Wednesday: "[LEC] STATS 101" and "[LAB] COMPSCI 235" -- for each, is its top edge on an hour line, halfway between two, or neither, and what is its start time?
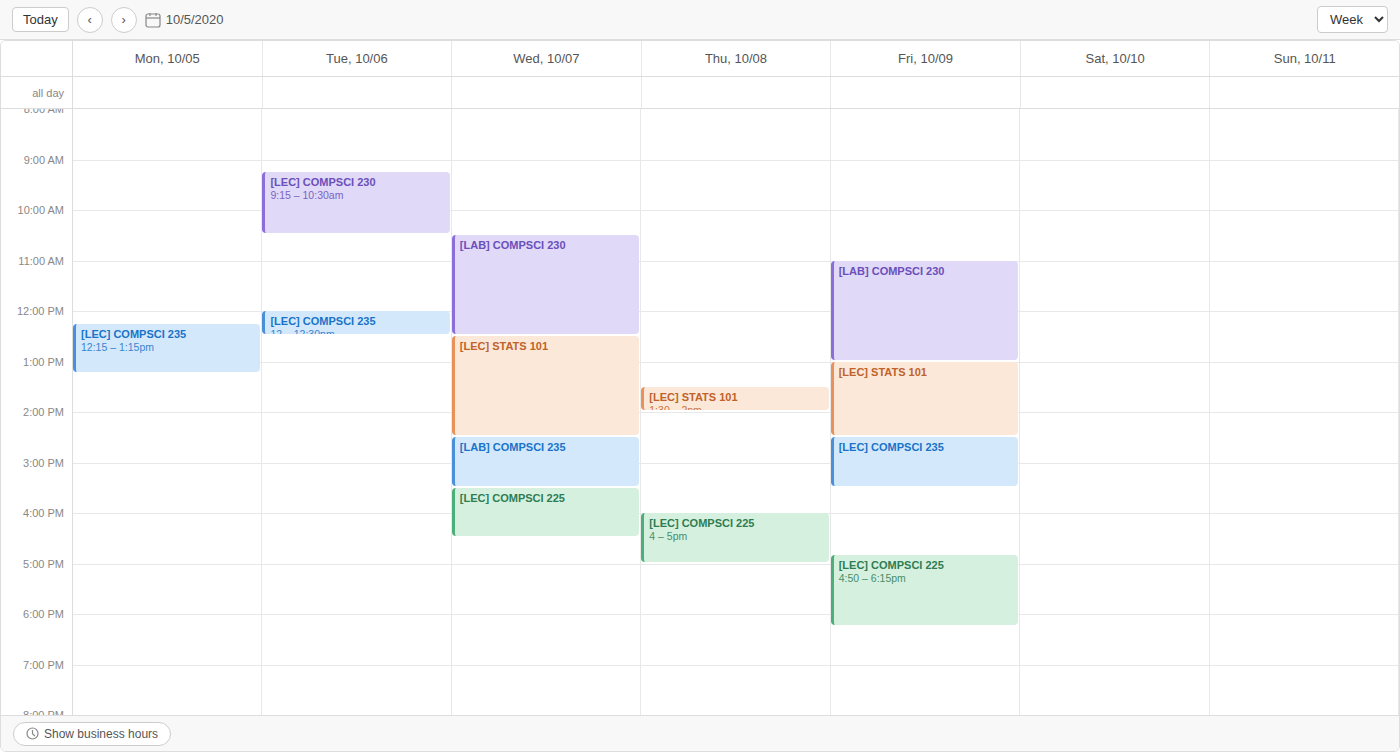
"[LEC] STATS 101": 12:30 PM, halfway between the 12 PM and 1 PM lines. "[LAB] COMPSCI 235": 2:30 PM, halfway between the 2 PM and 3 PM lines.